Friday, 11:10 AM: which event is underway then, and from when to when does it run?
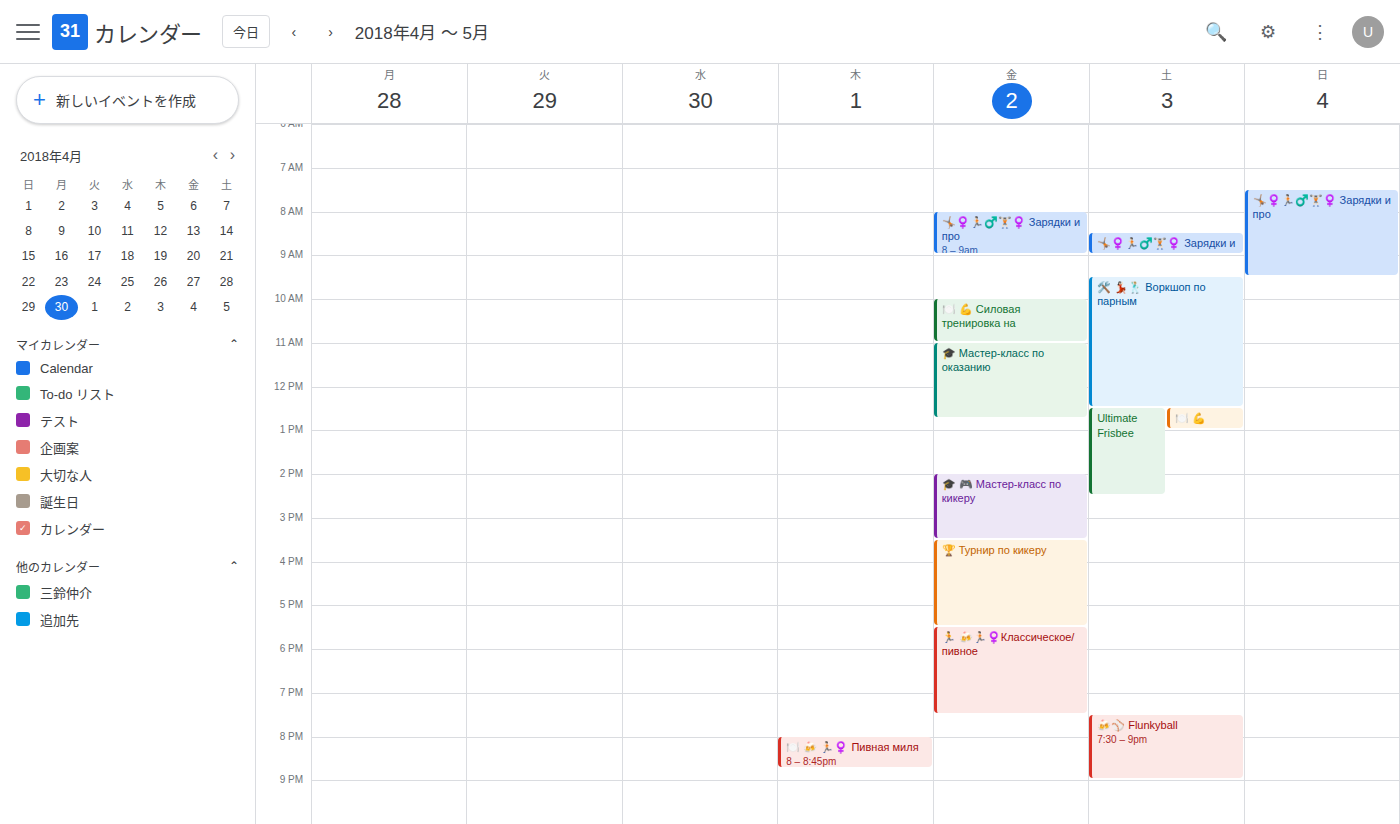
"🎓 Мастер-класс по оказанию", 11:00 AM to 12:45 PM